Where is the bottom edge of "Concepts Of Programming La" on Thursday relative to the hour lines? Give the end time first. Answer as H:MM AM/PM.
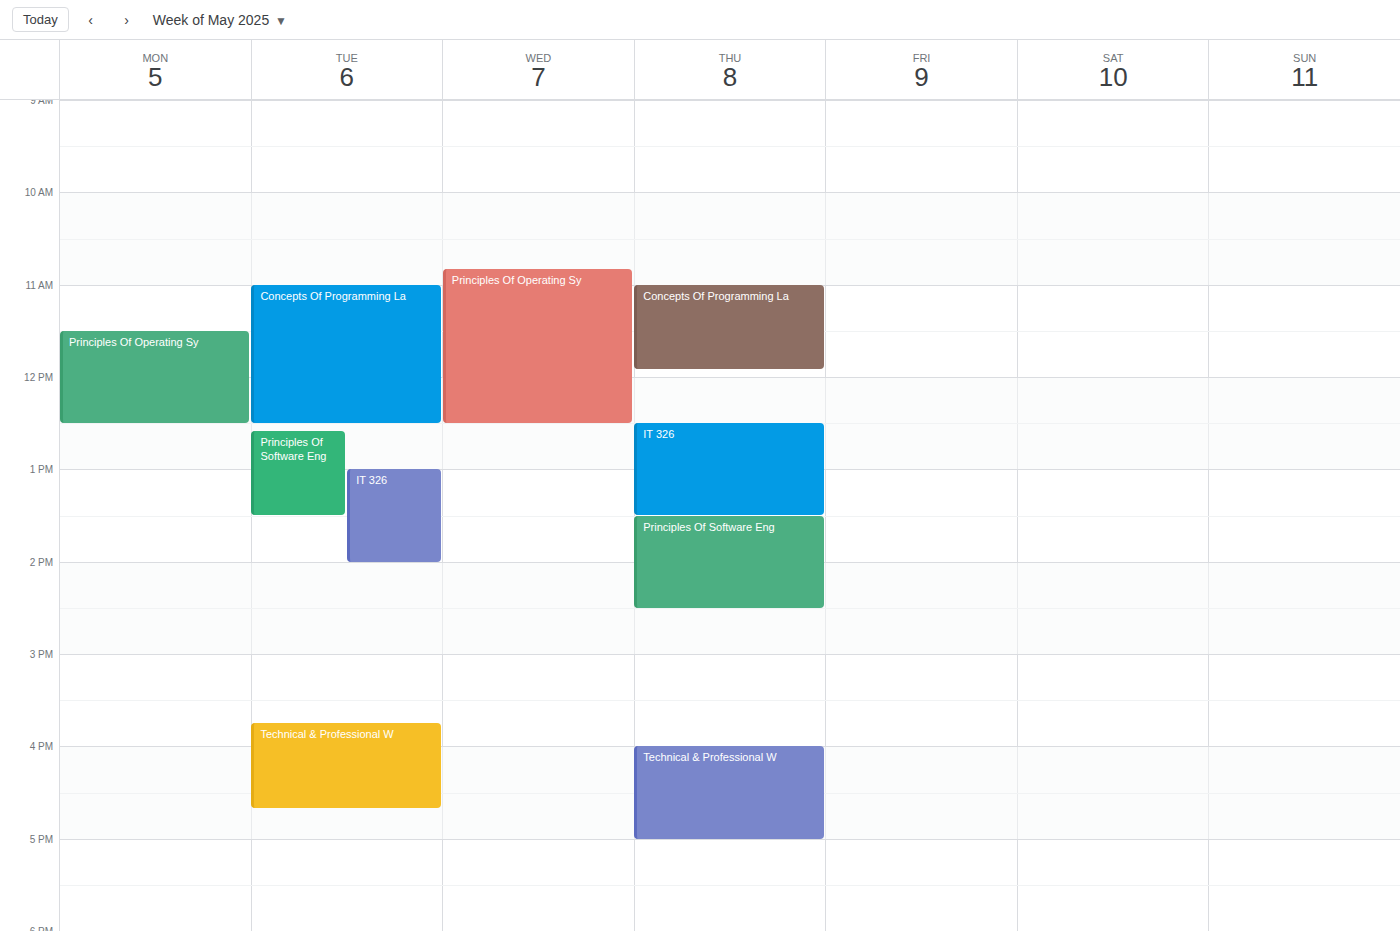
11:55 AM -- neither: 55 minutes below the 11 AM line and 5 minutes above the 12 PM line.